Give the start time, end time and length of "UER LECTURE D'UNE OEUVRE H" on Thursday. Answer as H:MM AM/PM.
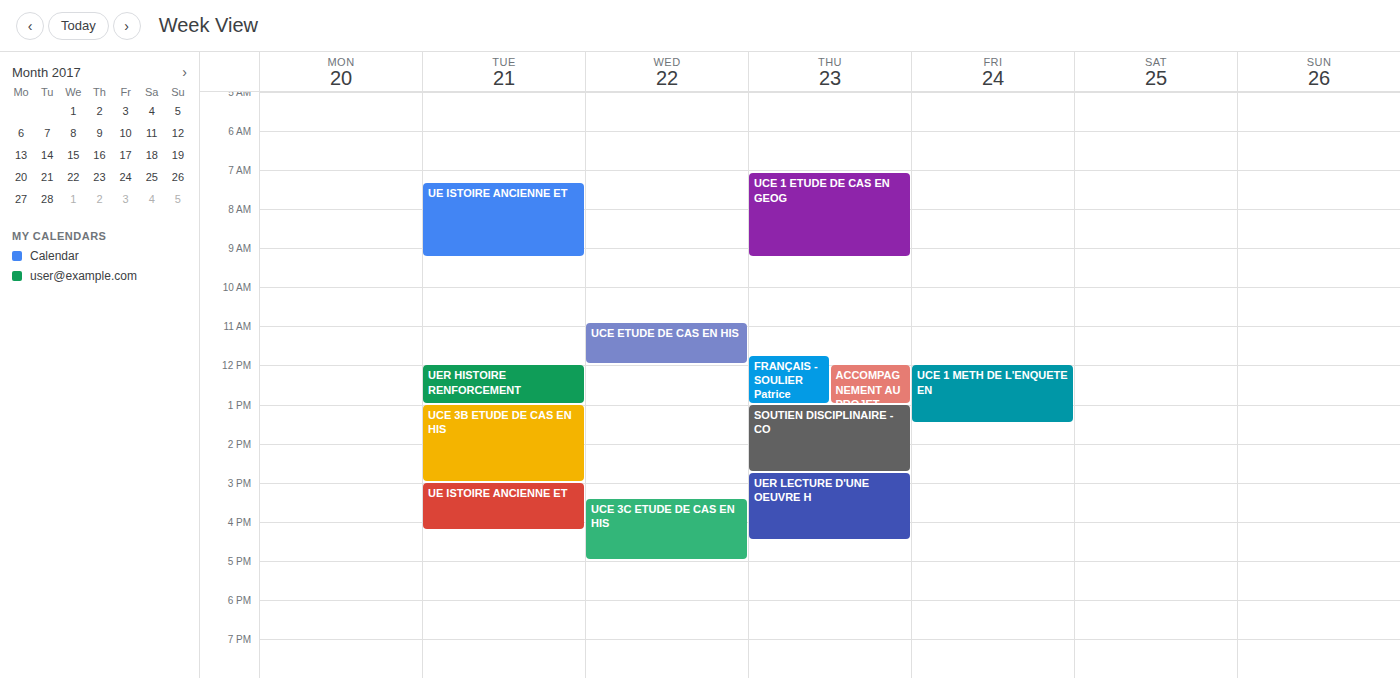
2:45 PM to 4:30 PM, 1 hour 45 minutes